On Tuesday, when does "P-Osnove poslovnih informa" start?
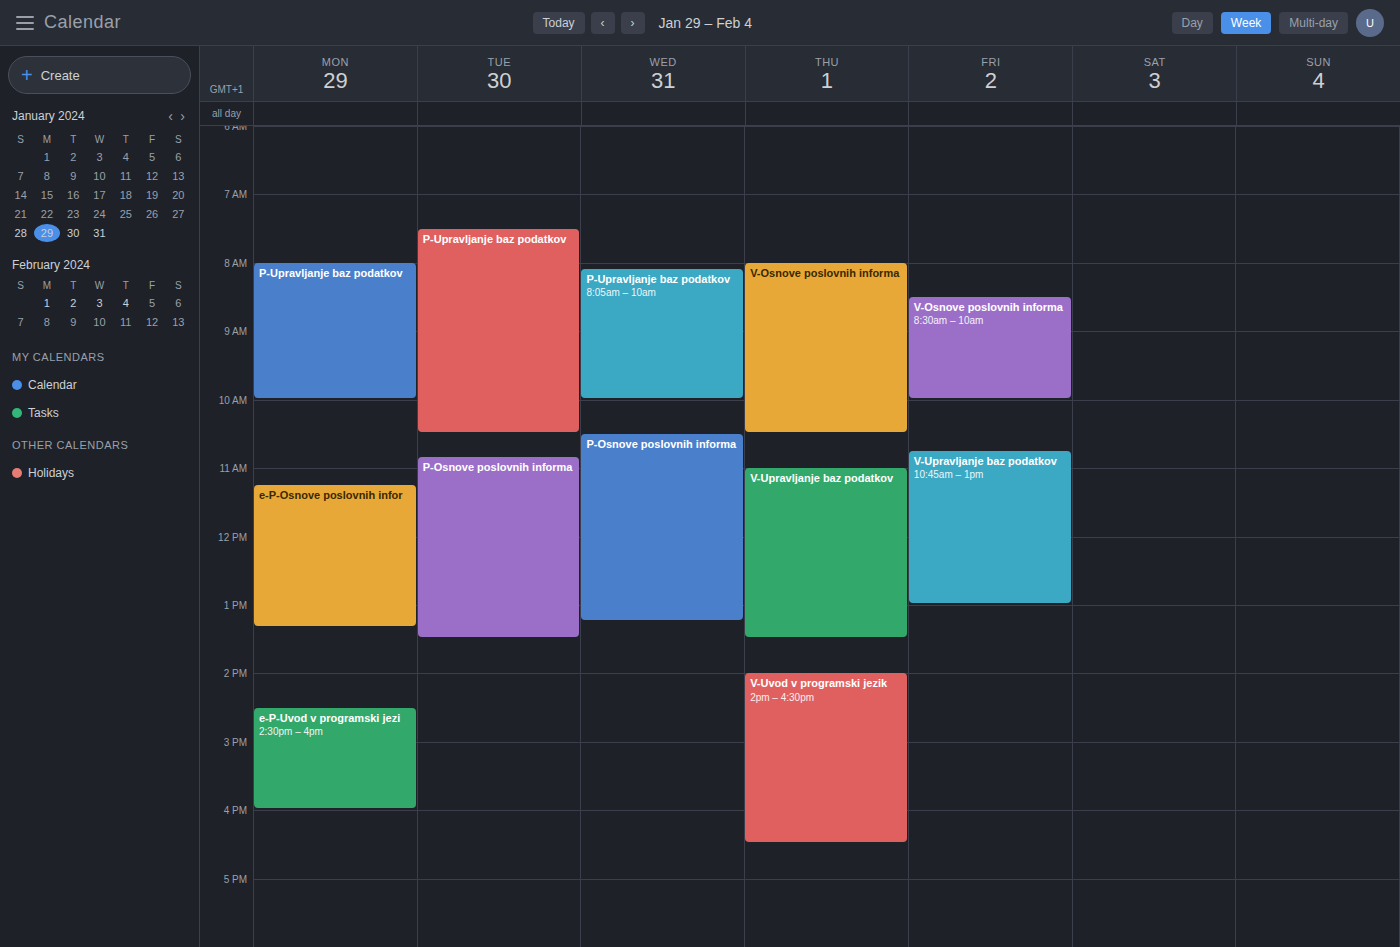
10:50 AM